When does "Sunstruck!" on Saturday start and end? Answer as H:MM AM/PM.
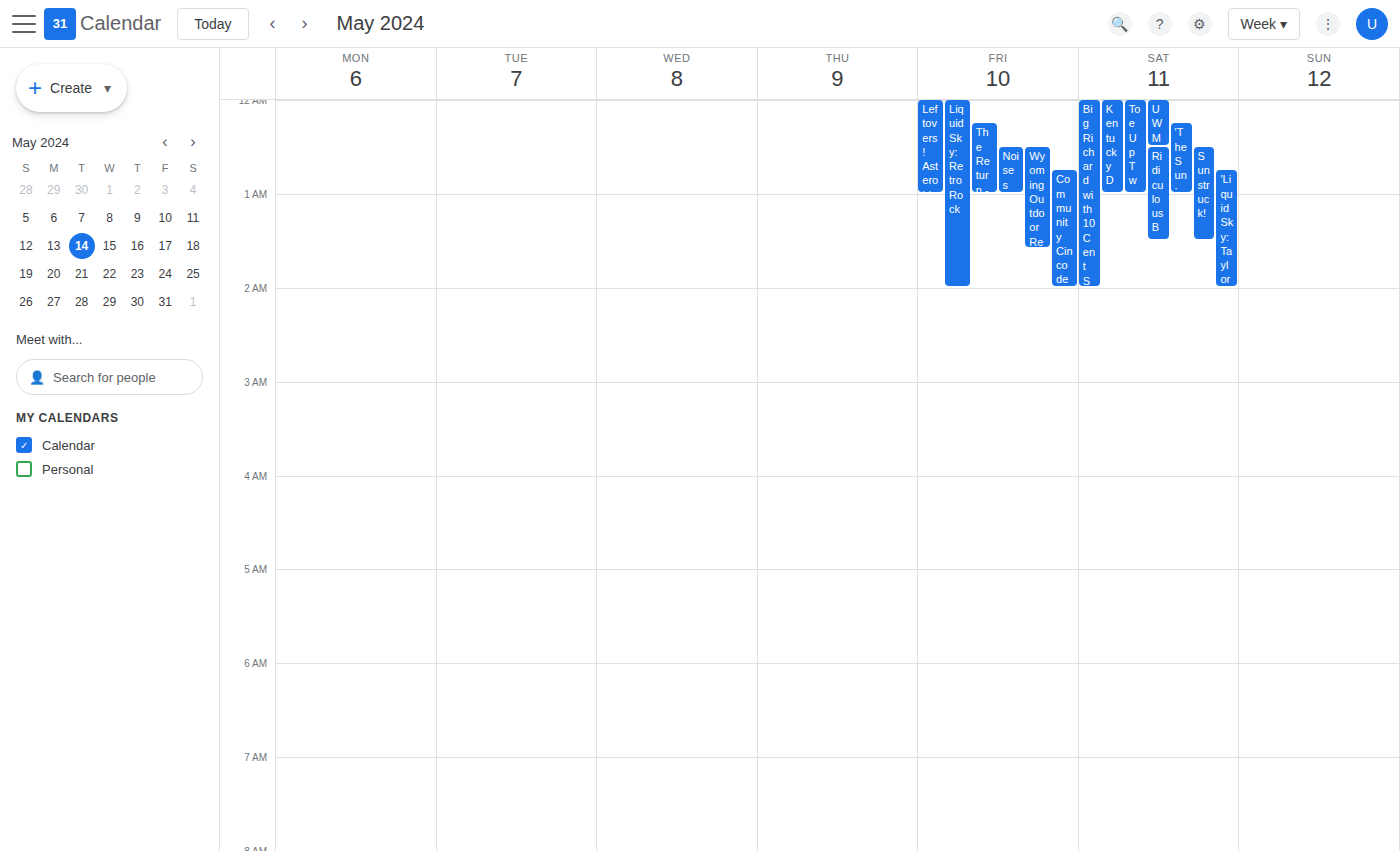
12:30 AM to 1:30 AM